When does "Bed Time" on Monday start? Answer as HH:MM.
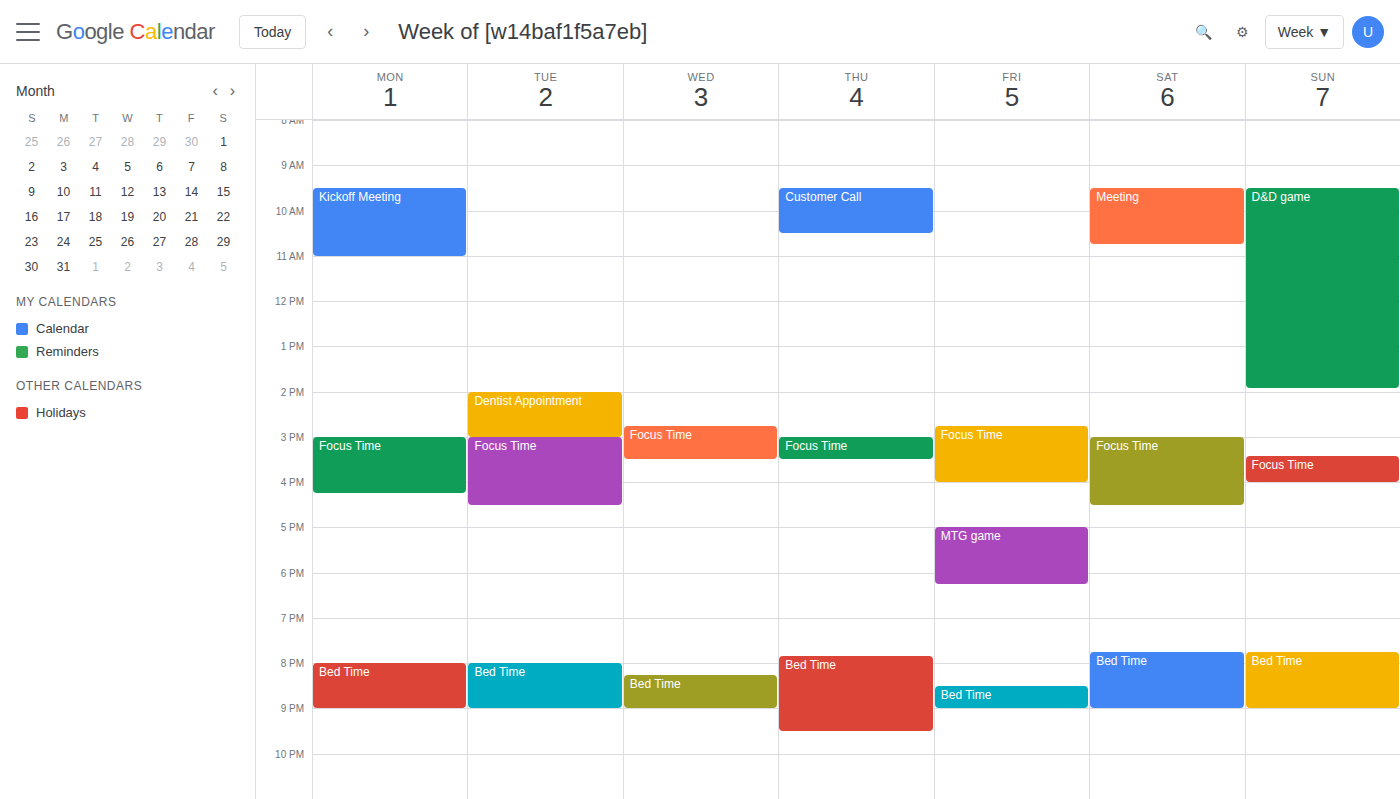
20:00